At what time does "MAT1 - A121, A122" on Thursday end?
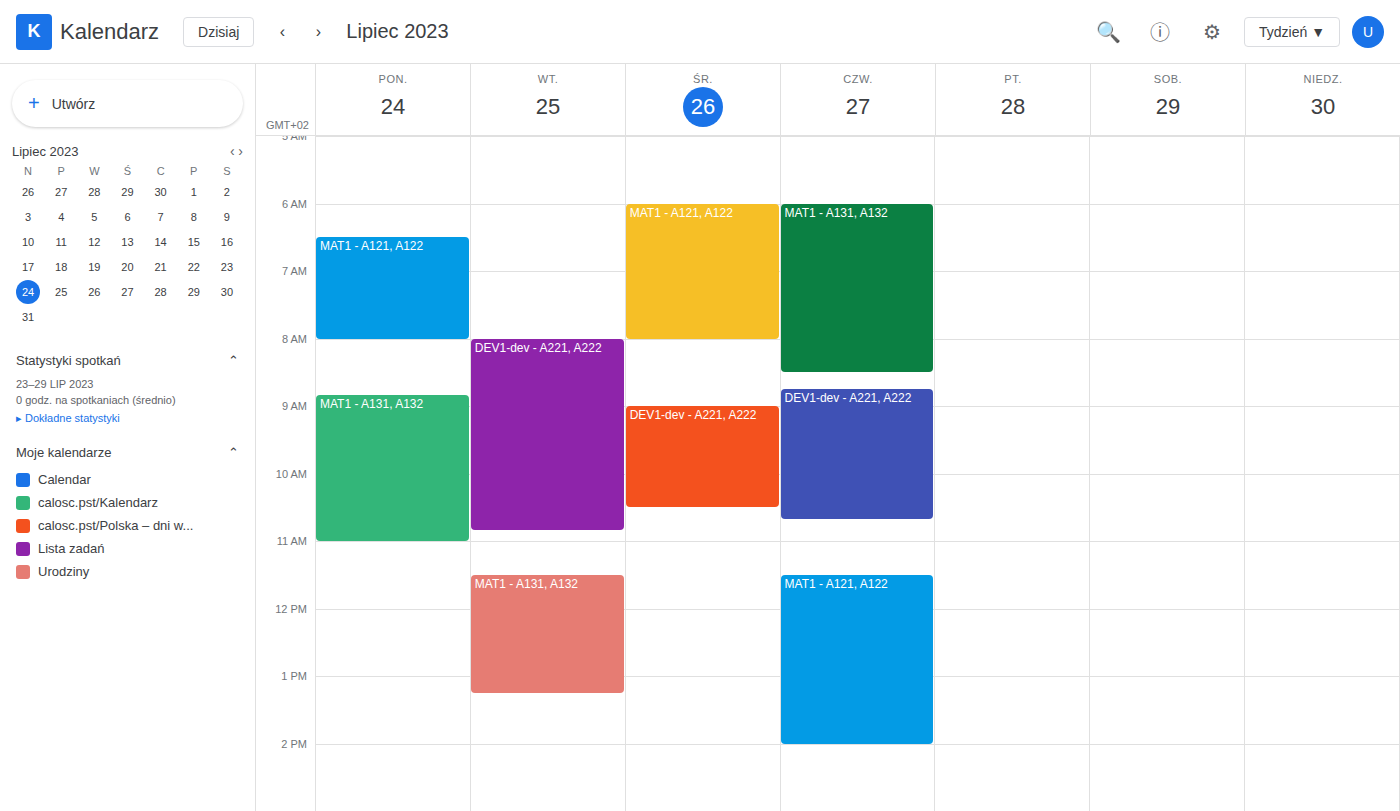
2:00 PM